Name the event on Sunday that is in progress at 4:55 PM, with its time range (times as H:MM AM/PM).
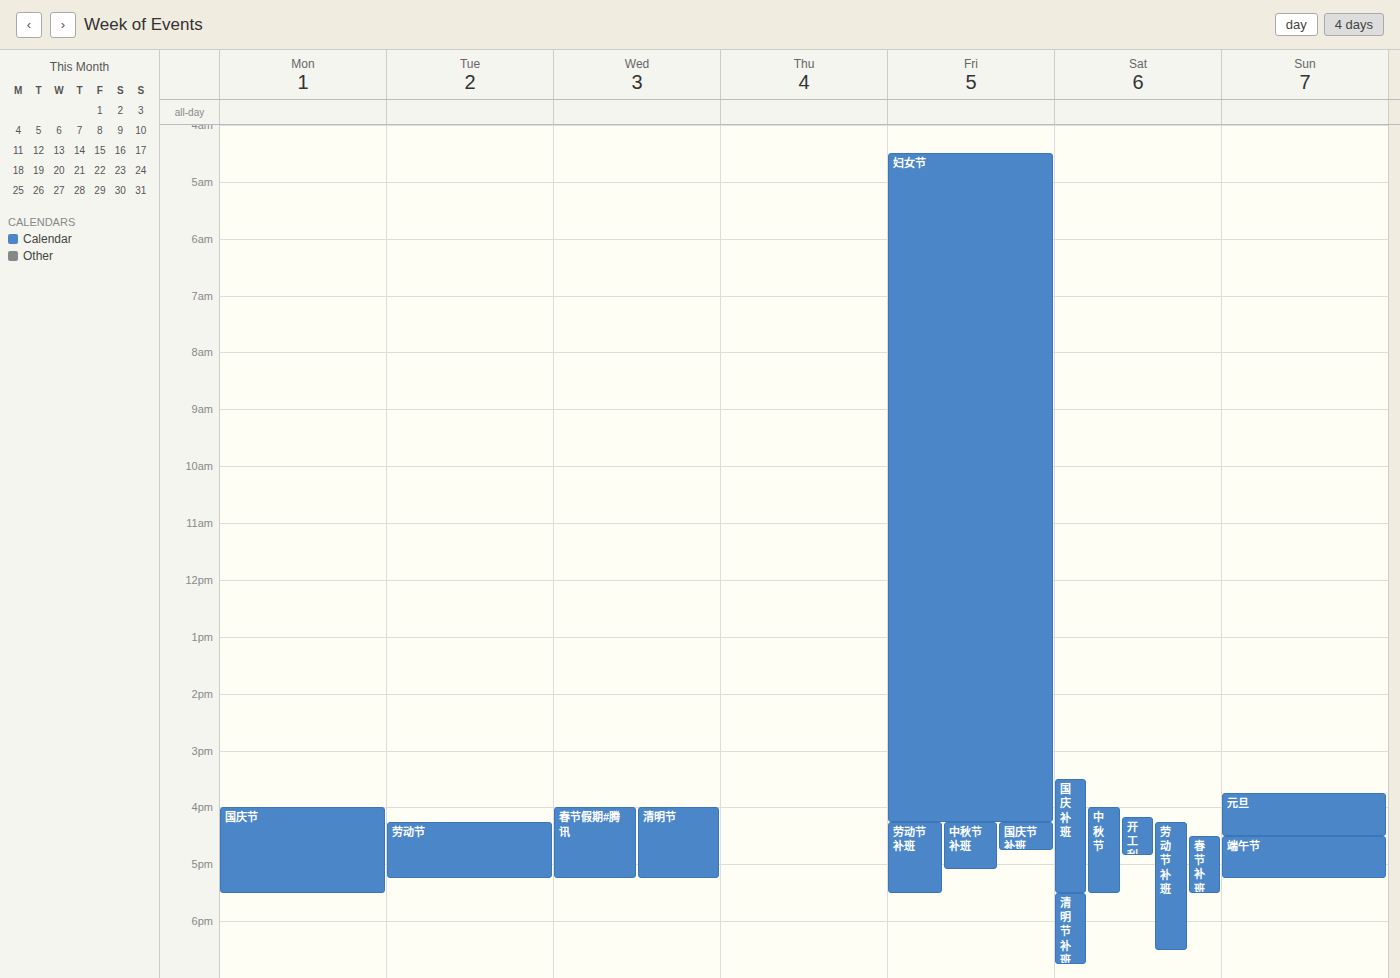
"端午节", 4:30 PM to 5:15 PM